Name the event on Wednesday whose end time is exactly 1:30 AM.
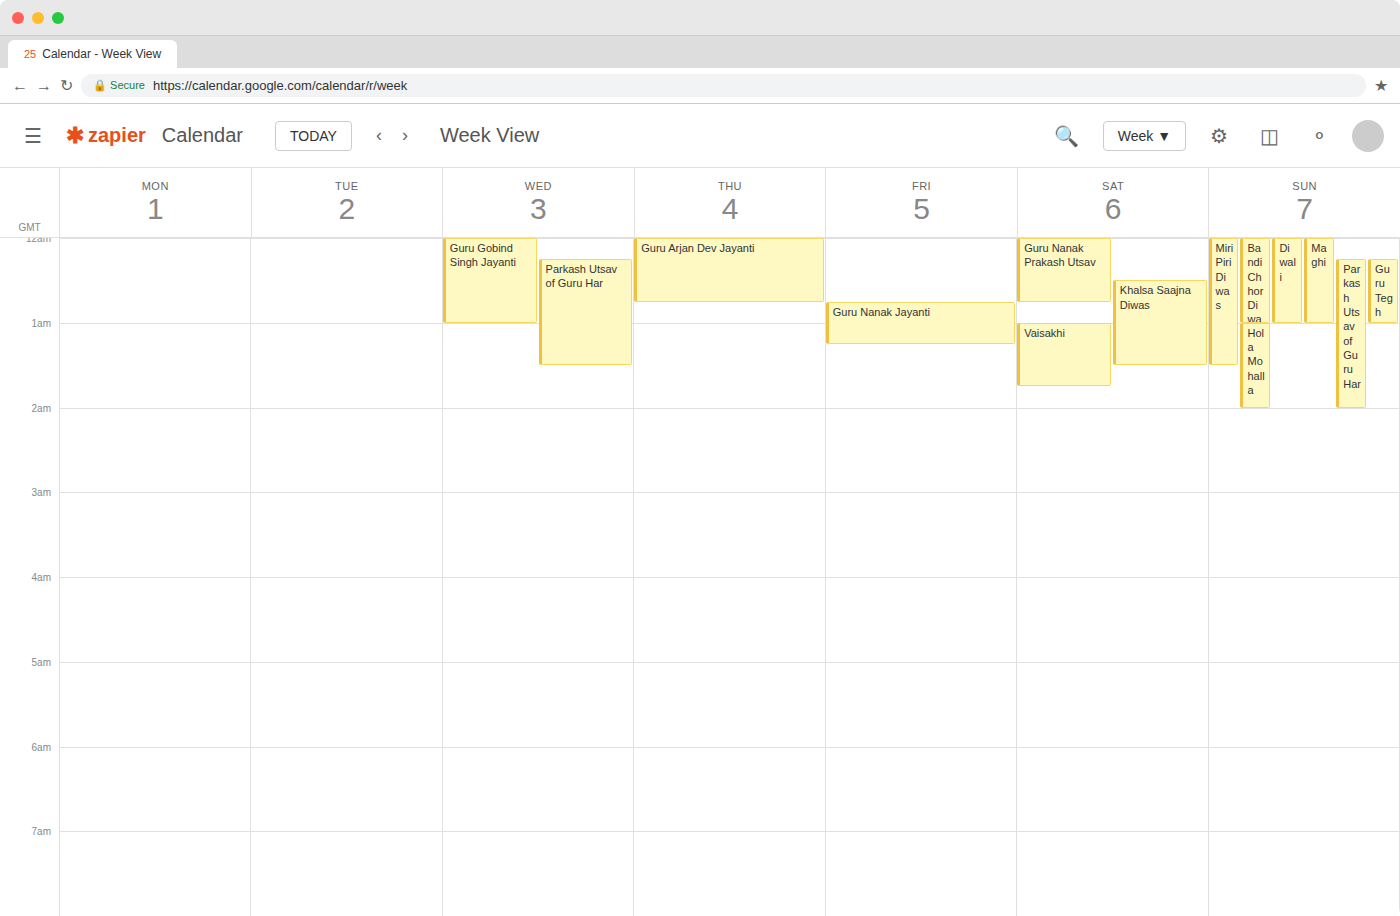
"Parkash Utsav of Guru Har"